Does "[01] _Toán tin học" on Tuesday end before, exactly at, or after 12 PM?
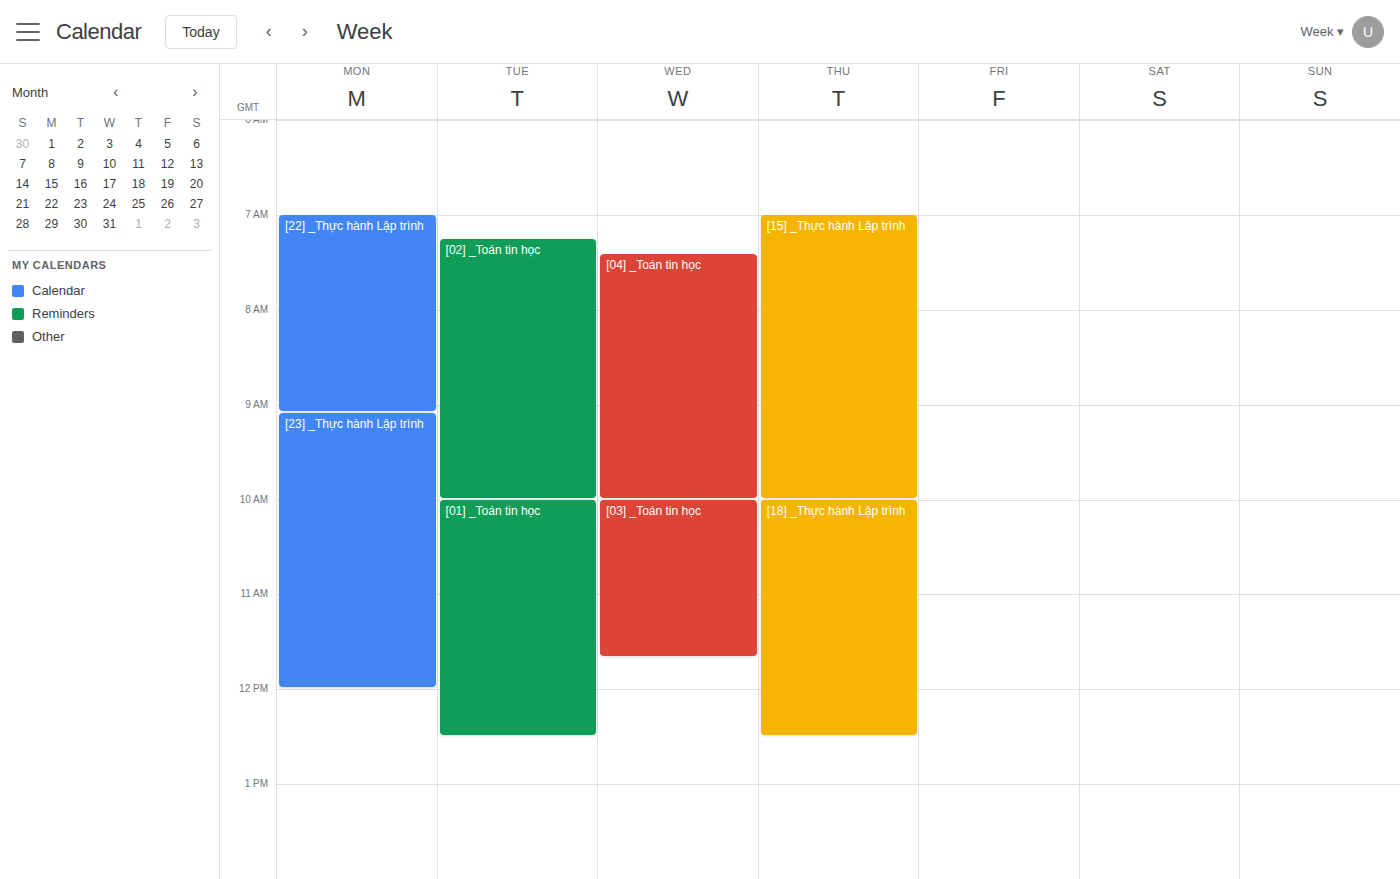
12:30 PM -- after 12 PM, 30 minutes below the 12 PM line.